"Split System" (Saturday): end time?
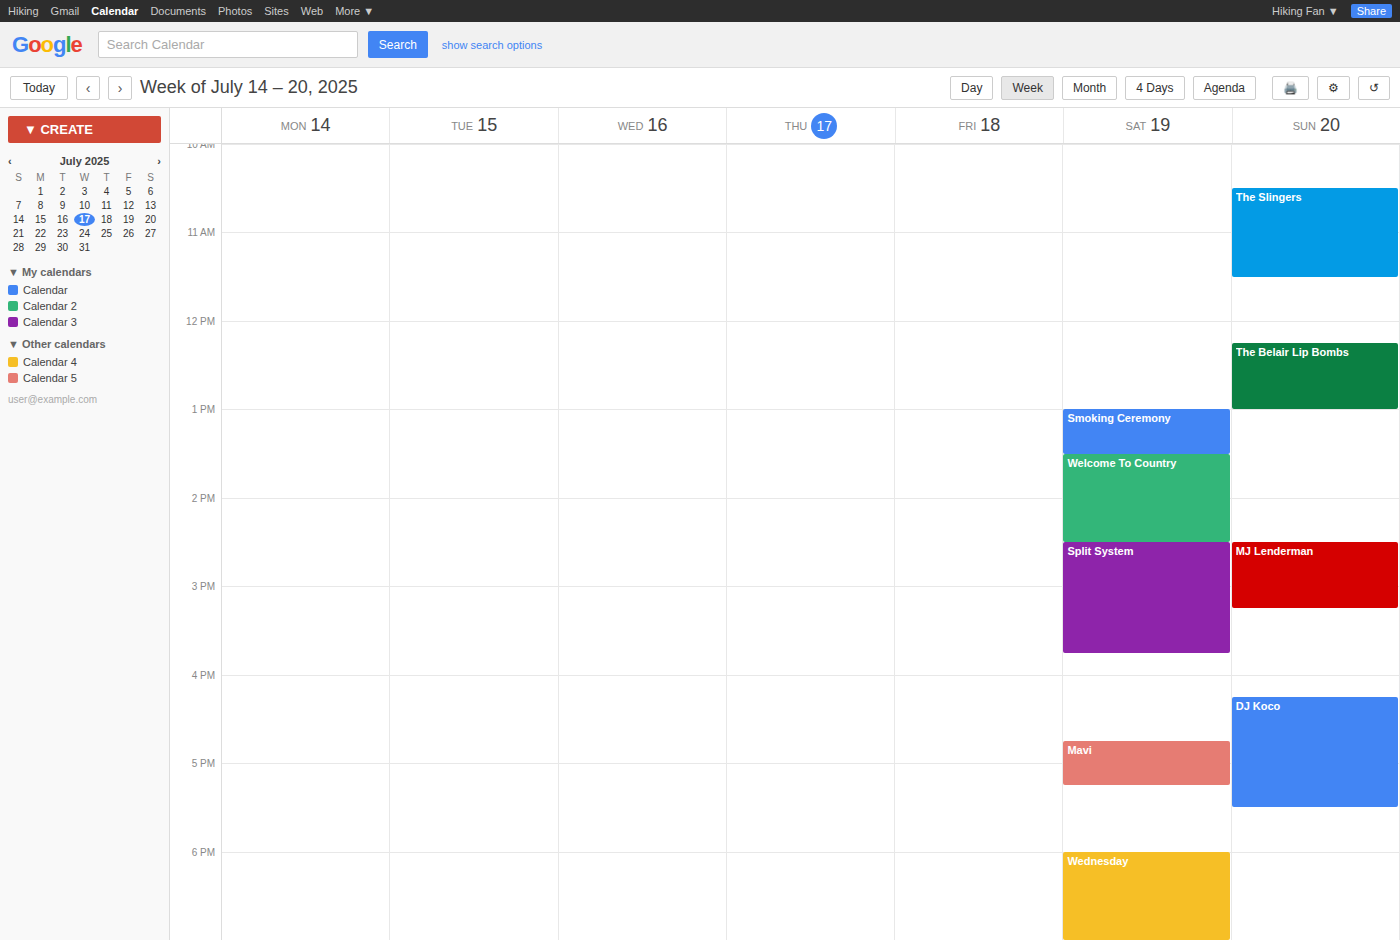
3:45 PM